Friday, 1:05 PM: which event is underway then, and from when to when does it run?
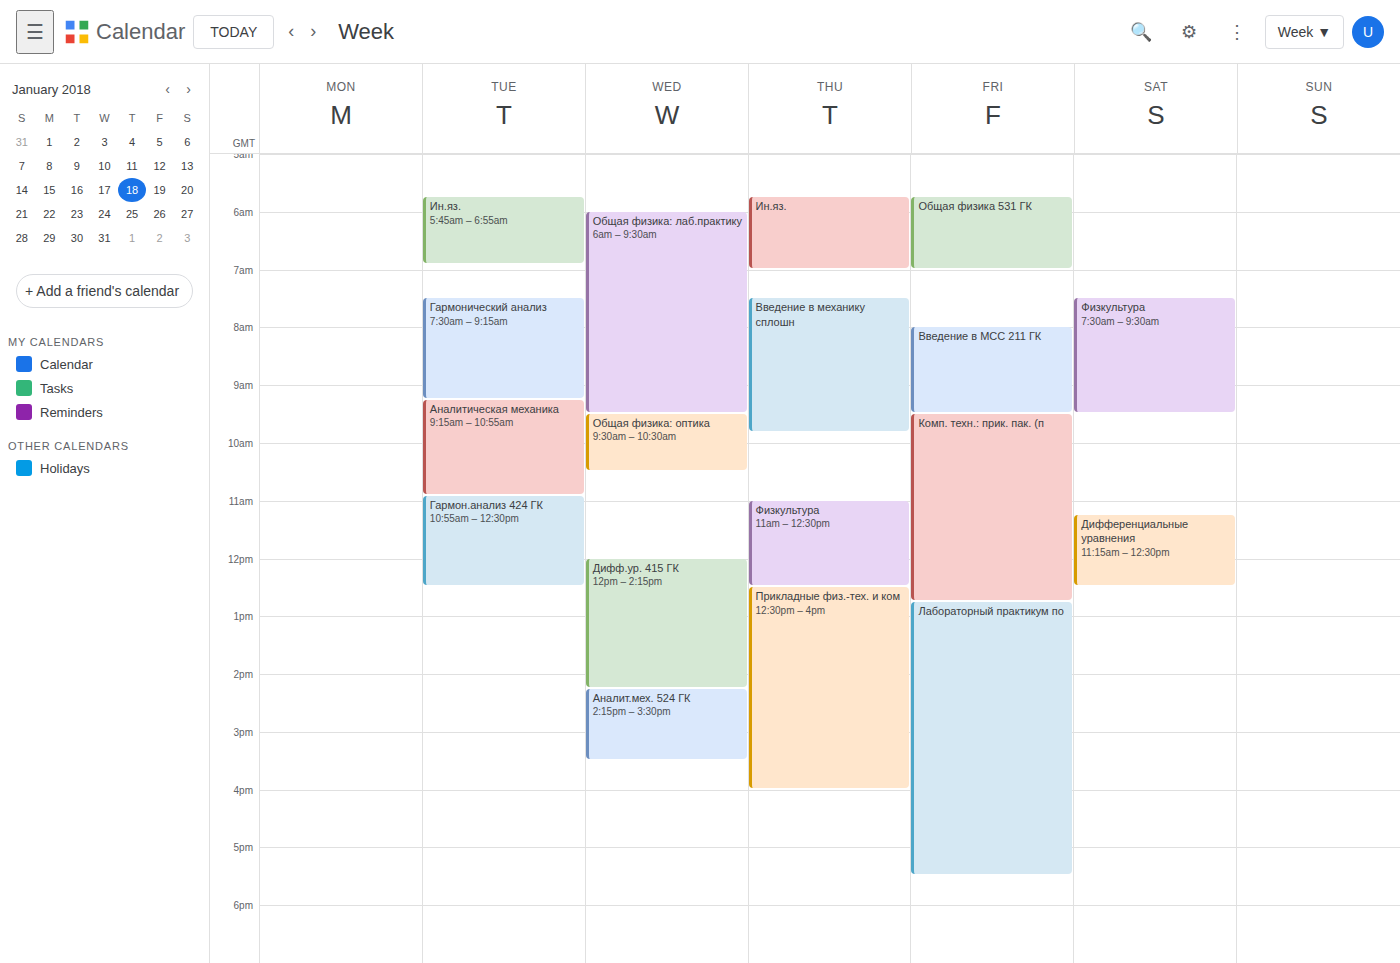
"Лабораторный практикум по", 12:45 PM to 5:30 PM